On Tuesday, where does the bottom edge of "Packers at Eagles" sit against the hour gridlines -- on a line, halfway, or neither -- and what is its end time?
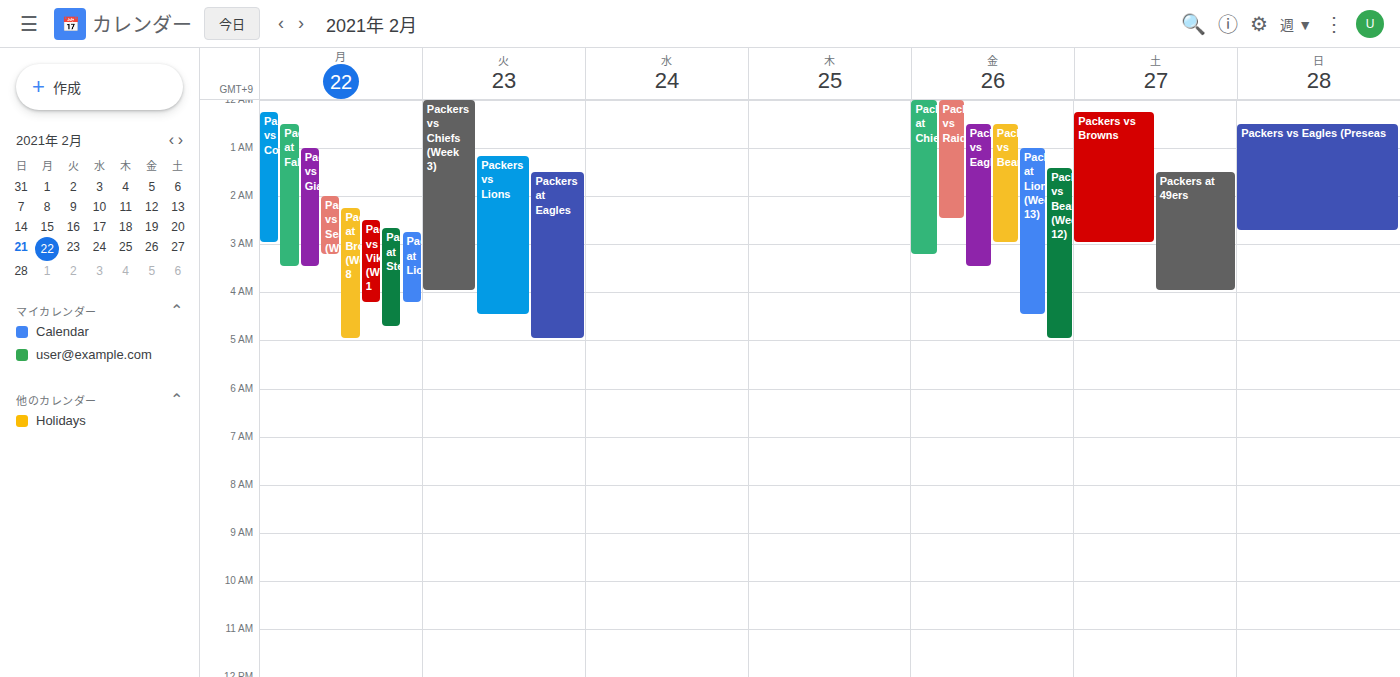
05:00 -- exactly on the 05:00 line.